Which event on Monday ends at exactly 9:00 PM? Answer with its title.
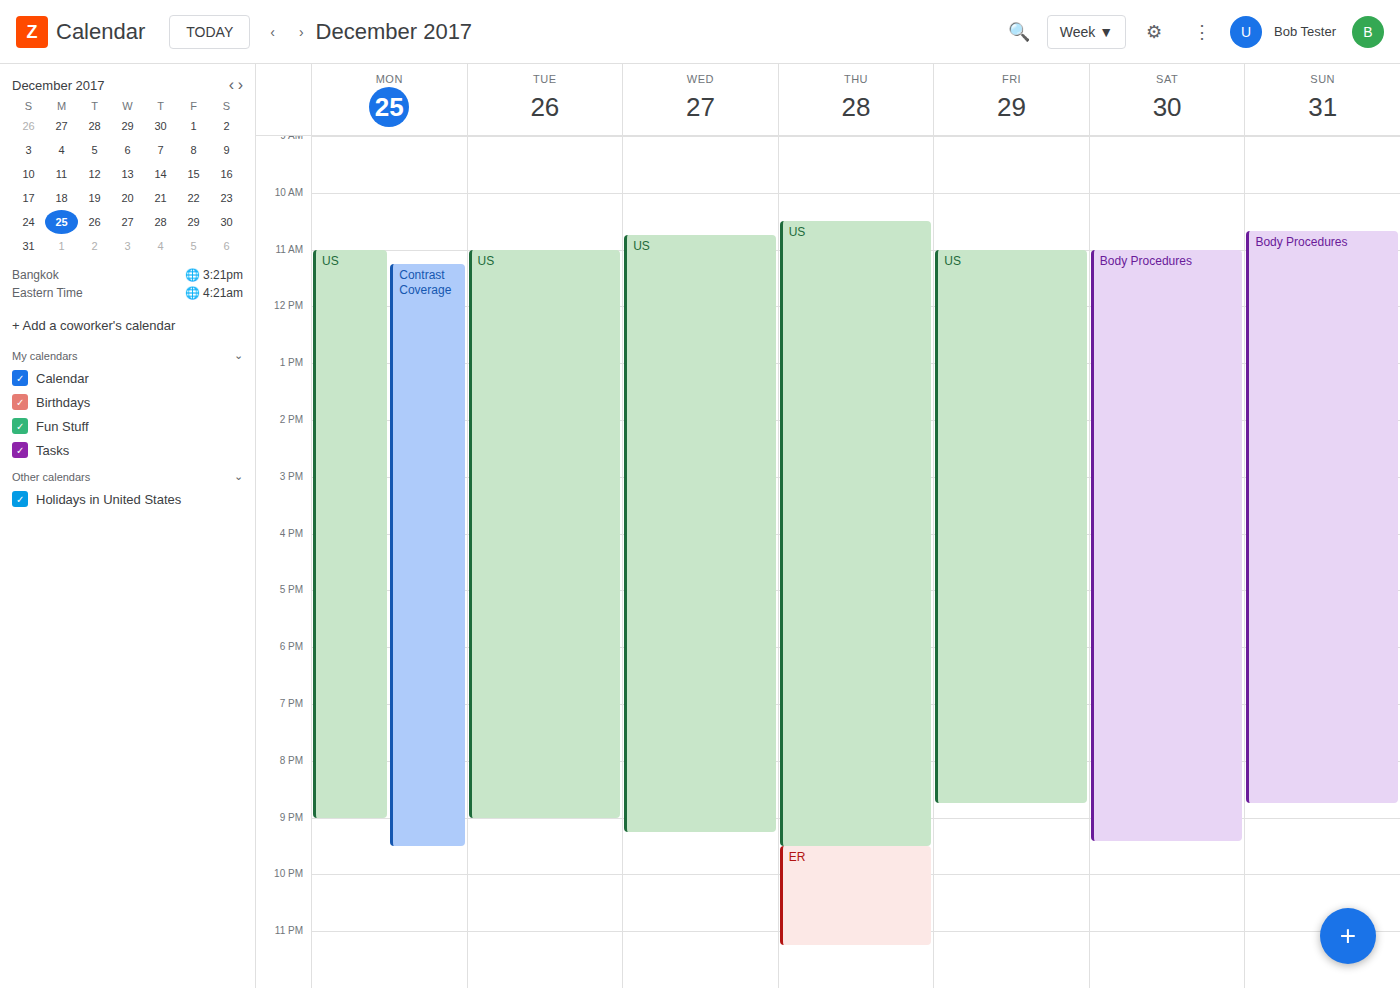
"US"